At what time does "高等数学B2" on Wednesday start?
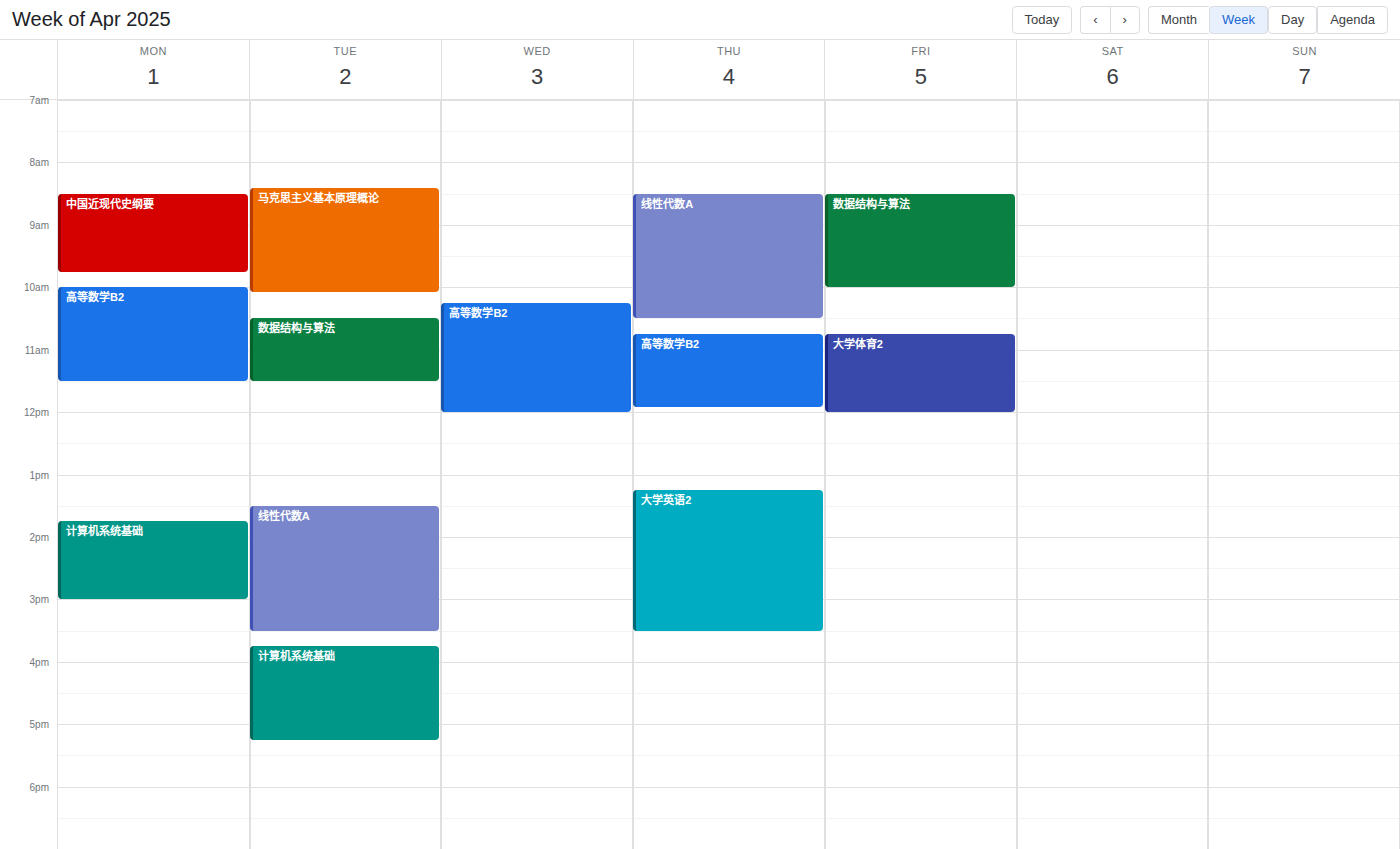
10:15 AM